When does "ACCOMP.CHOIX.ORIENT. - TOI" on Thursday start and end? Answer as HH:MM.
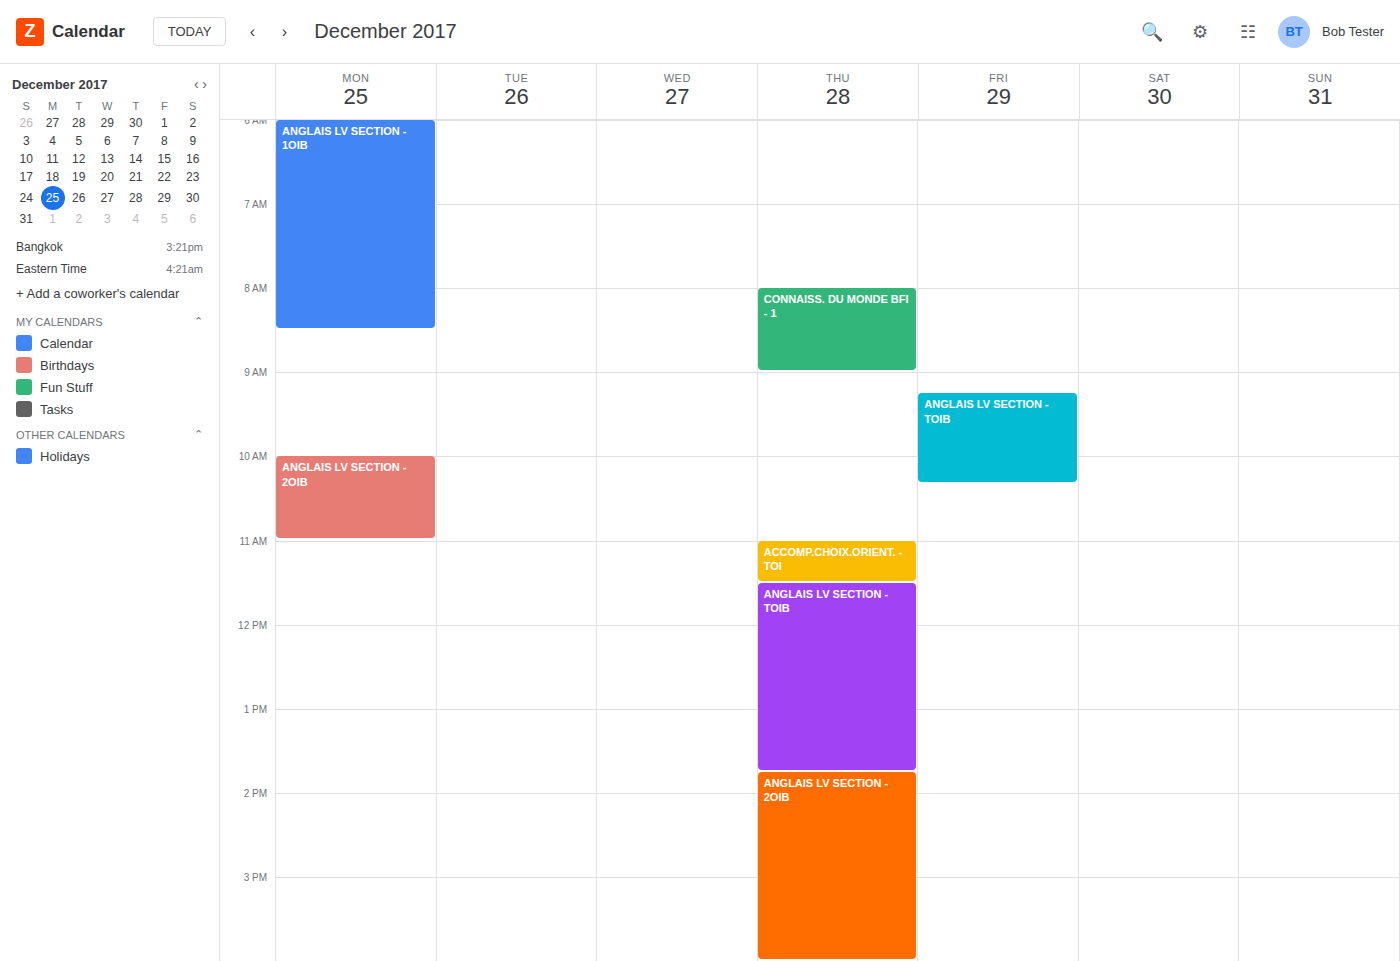
11:00 to 11:30